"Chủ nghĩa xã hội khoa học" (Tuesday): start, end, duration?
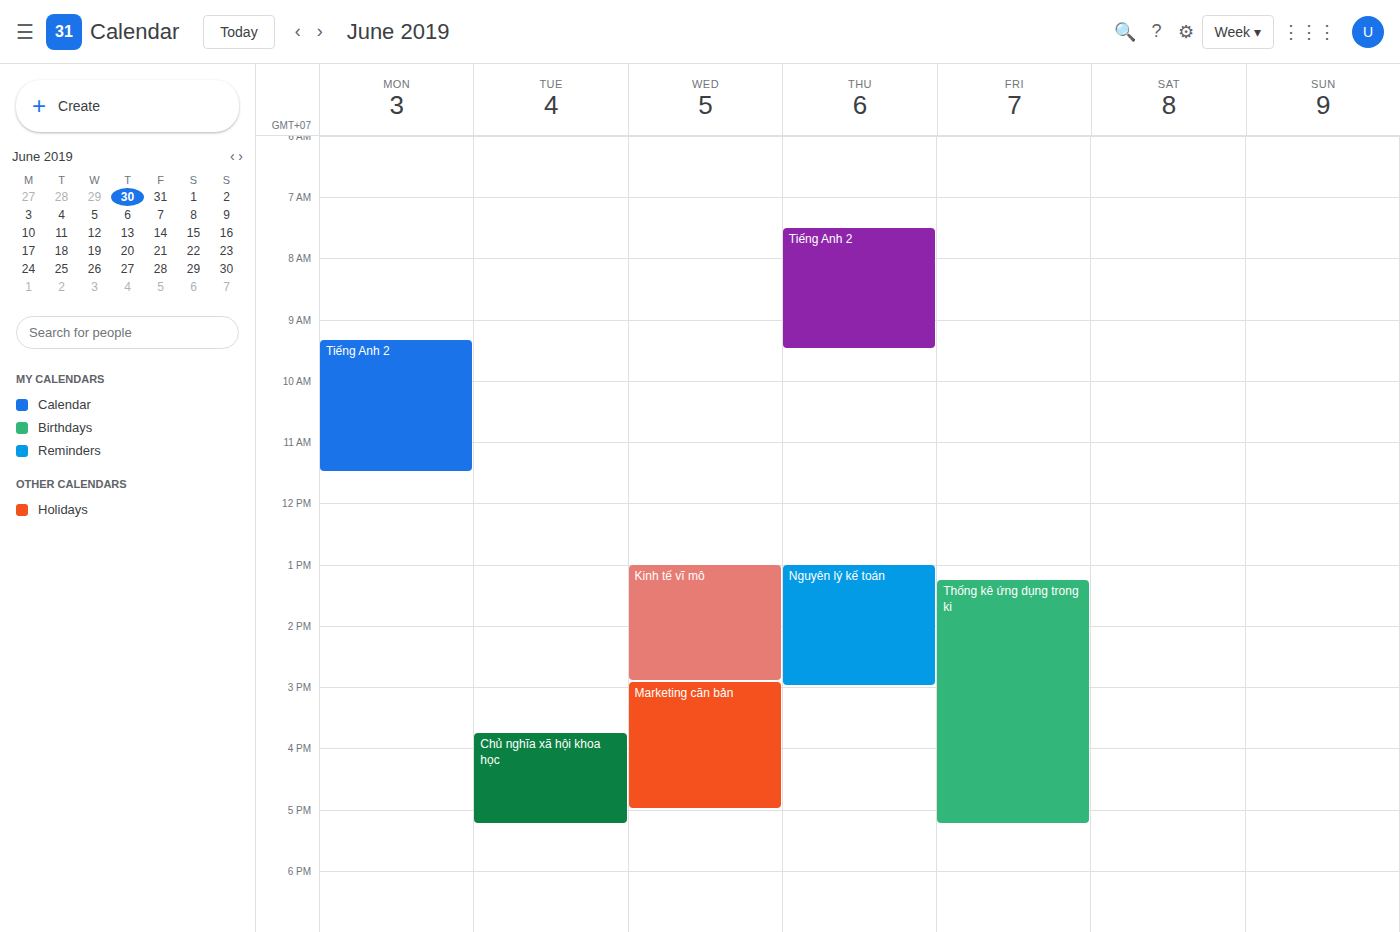
3:45 PM to 5:15 PM, 1 hour 30 minutes